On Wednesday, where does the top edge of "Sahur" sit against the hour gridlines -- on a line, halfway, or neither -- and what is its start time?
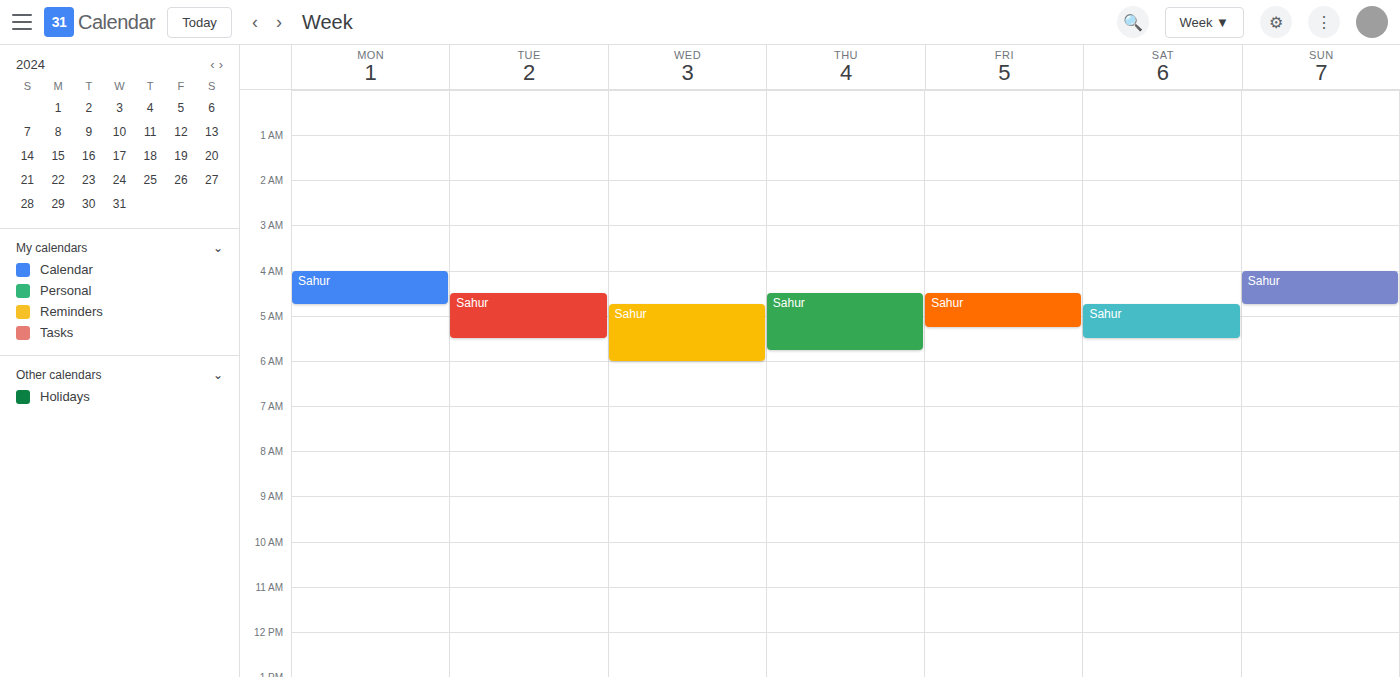
4:45 AM -- neither: three quarters of the way from the 4 AM line to the 5 AM line.